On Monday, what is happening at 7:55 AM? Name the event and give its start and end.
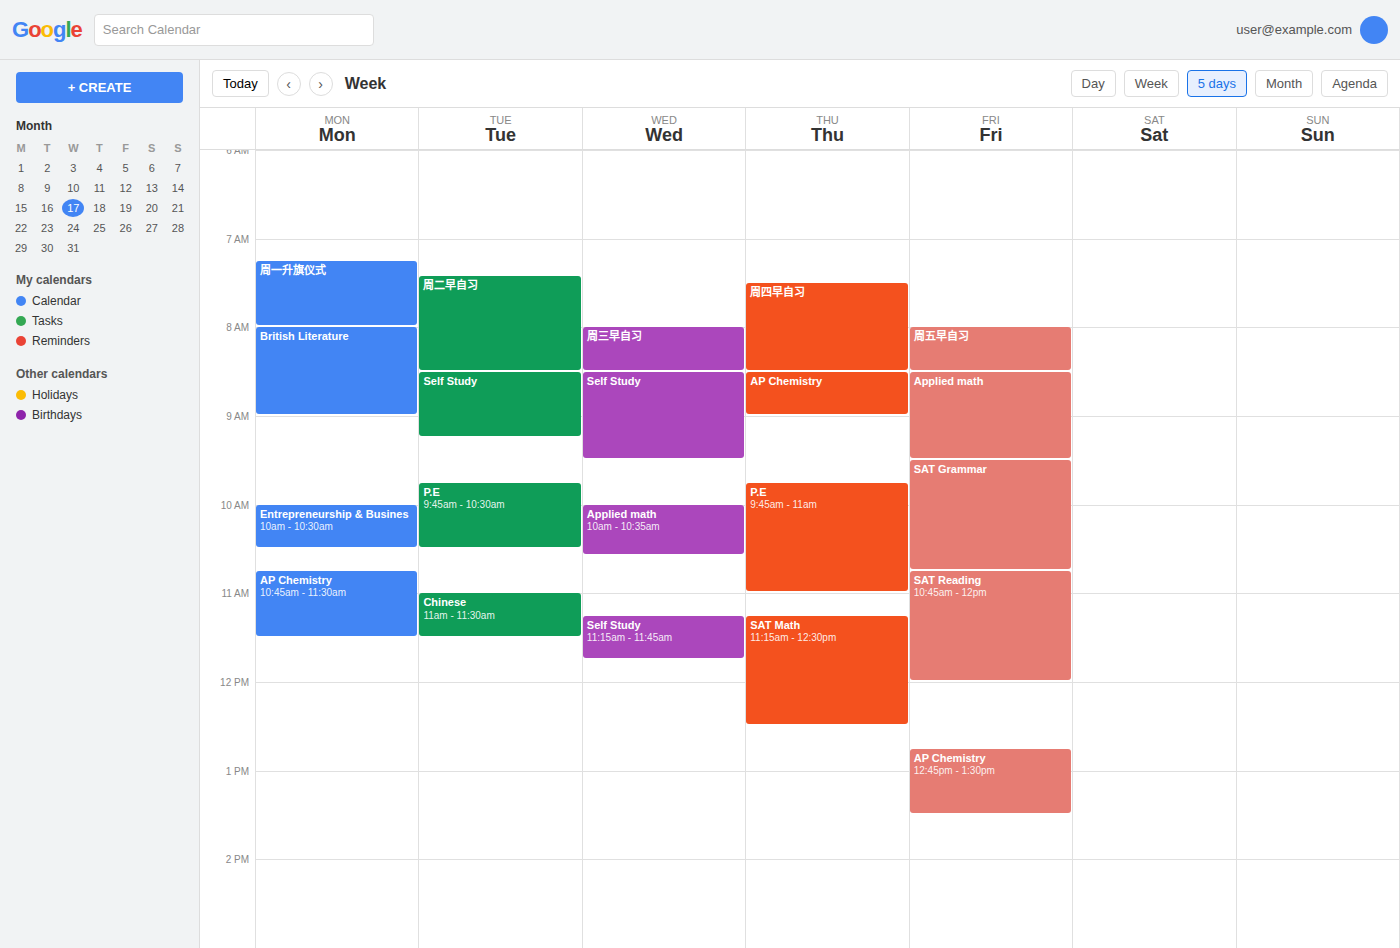
"周一升旗仪式", 7:15 AM to 8:00 AM